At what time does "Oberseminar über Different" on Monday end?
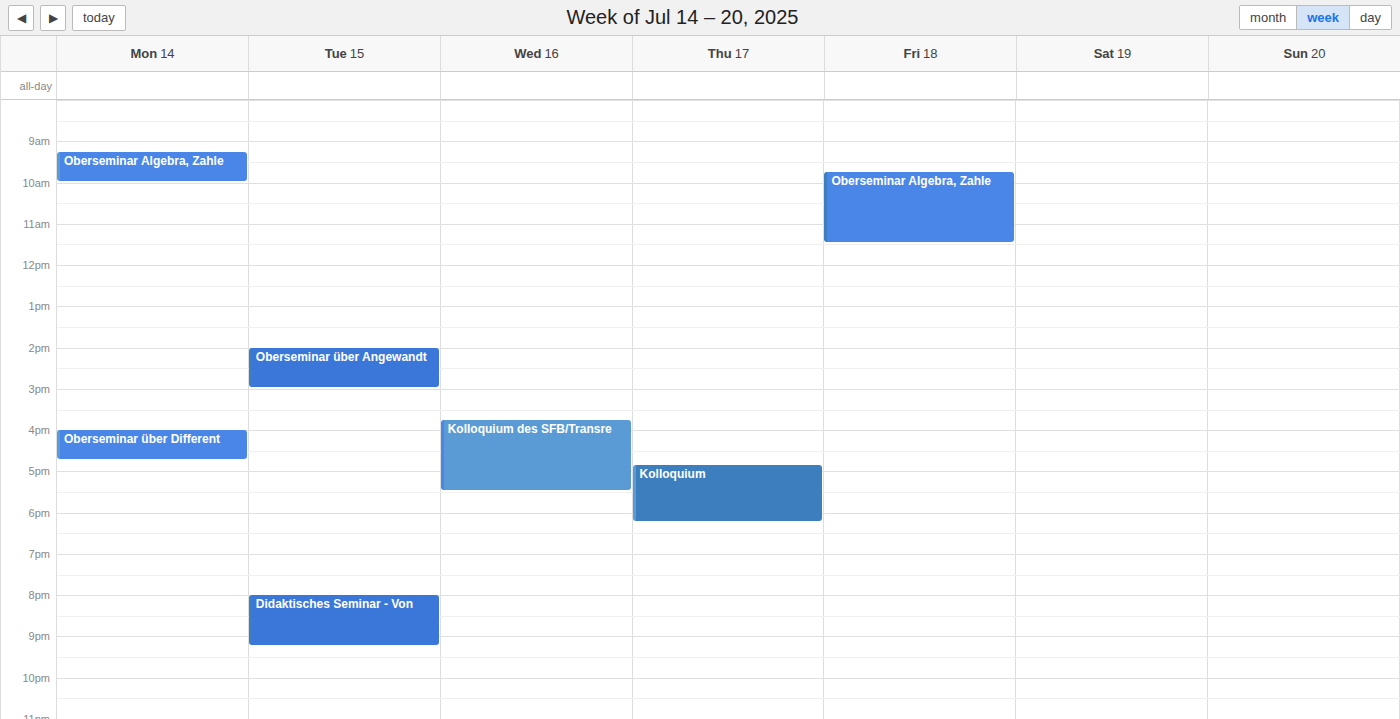
4:45 PM